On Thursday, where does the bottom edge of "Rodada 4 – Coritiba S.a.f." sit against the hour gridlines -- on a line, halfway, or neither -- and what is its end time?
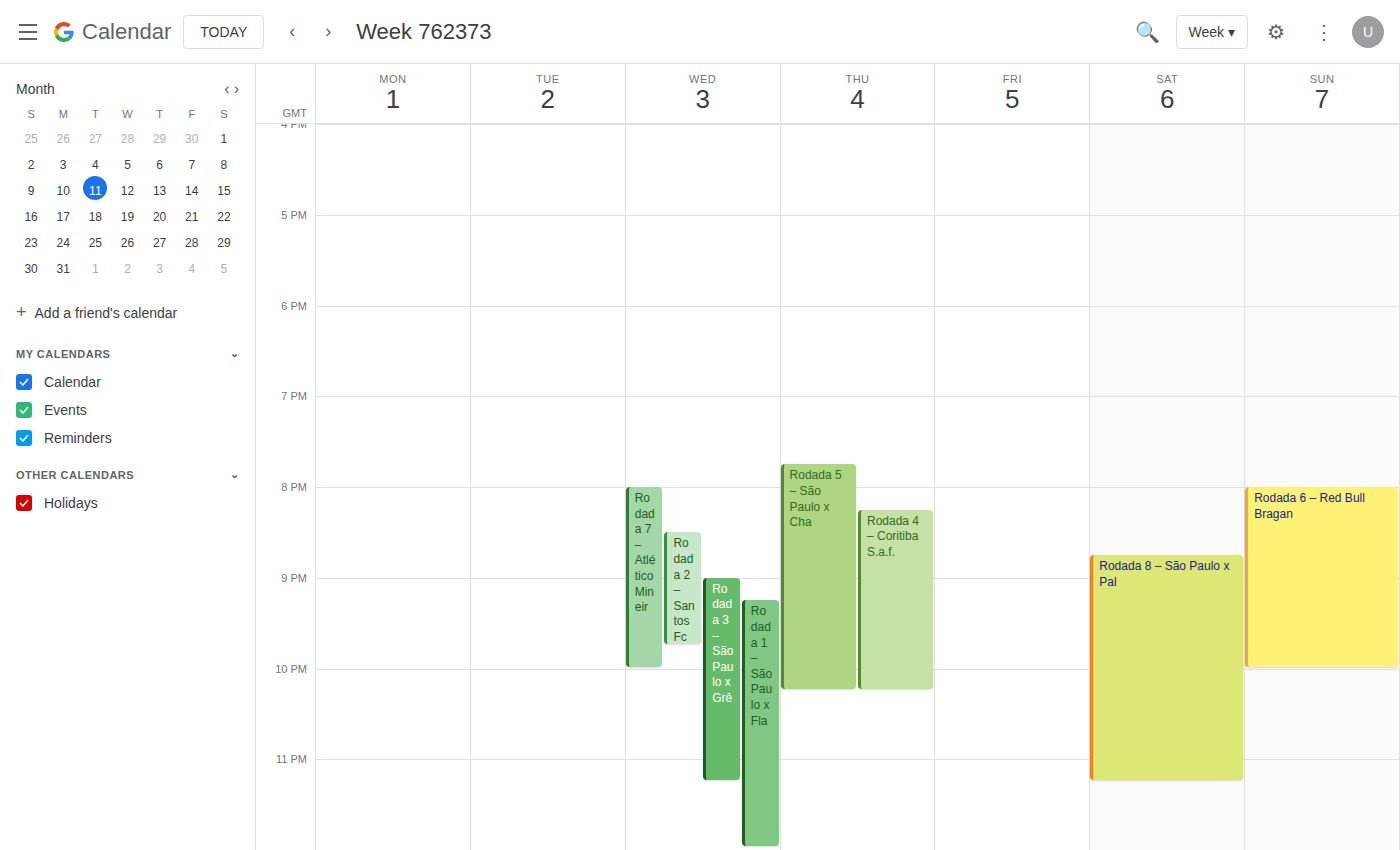
10:15 PM -- neither: a quarter of the way from the 10 PM line to the 11 PM line.